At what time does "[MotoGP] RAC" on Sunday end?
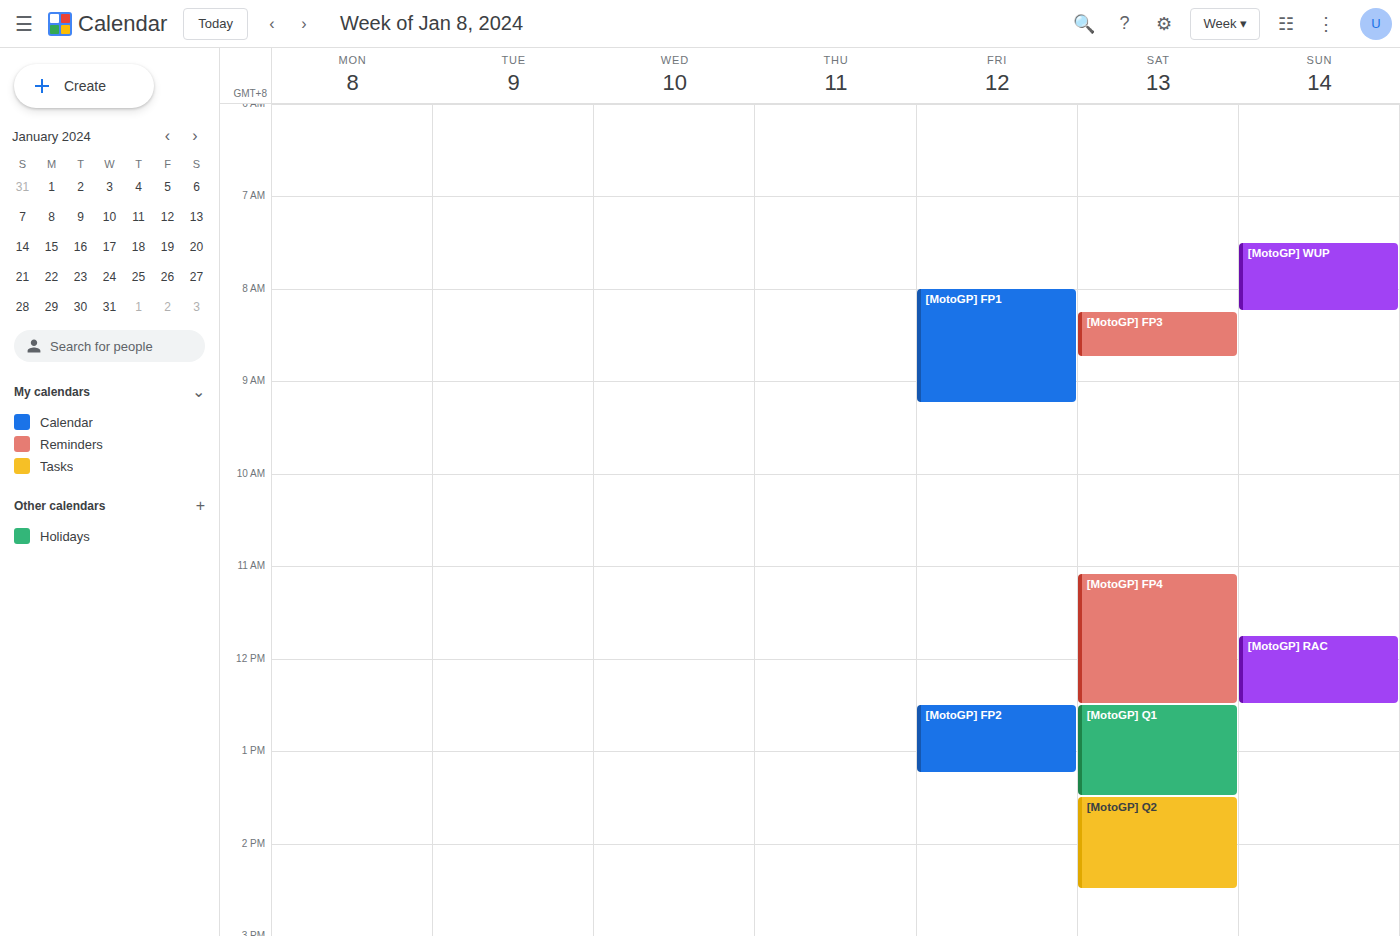
12:30 PM